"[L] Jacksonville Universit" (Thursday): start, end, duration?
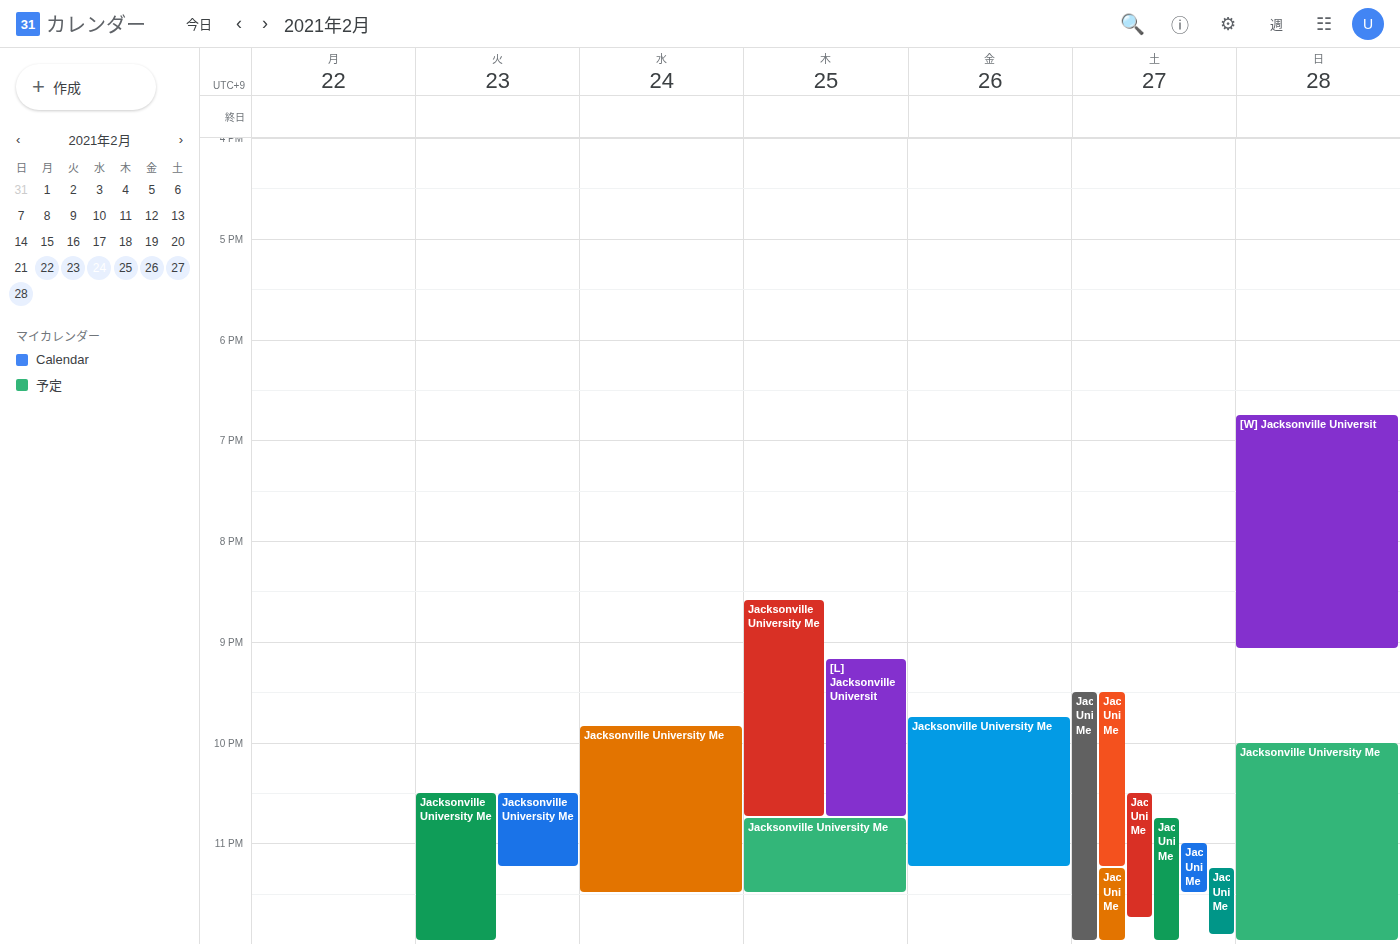
9:10 PM to 10:45 PM, 1 hour 35 minutes